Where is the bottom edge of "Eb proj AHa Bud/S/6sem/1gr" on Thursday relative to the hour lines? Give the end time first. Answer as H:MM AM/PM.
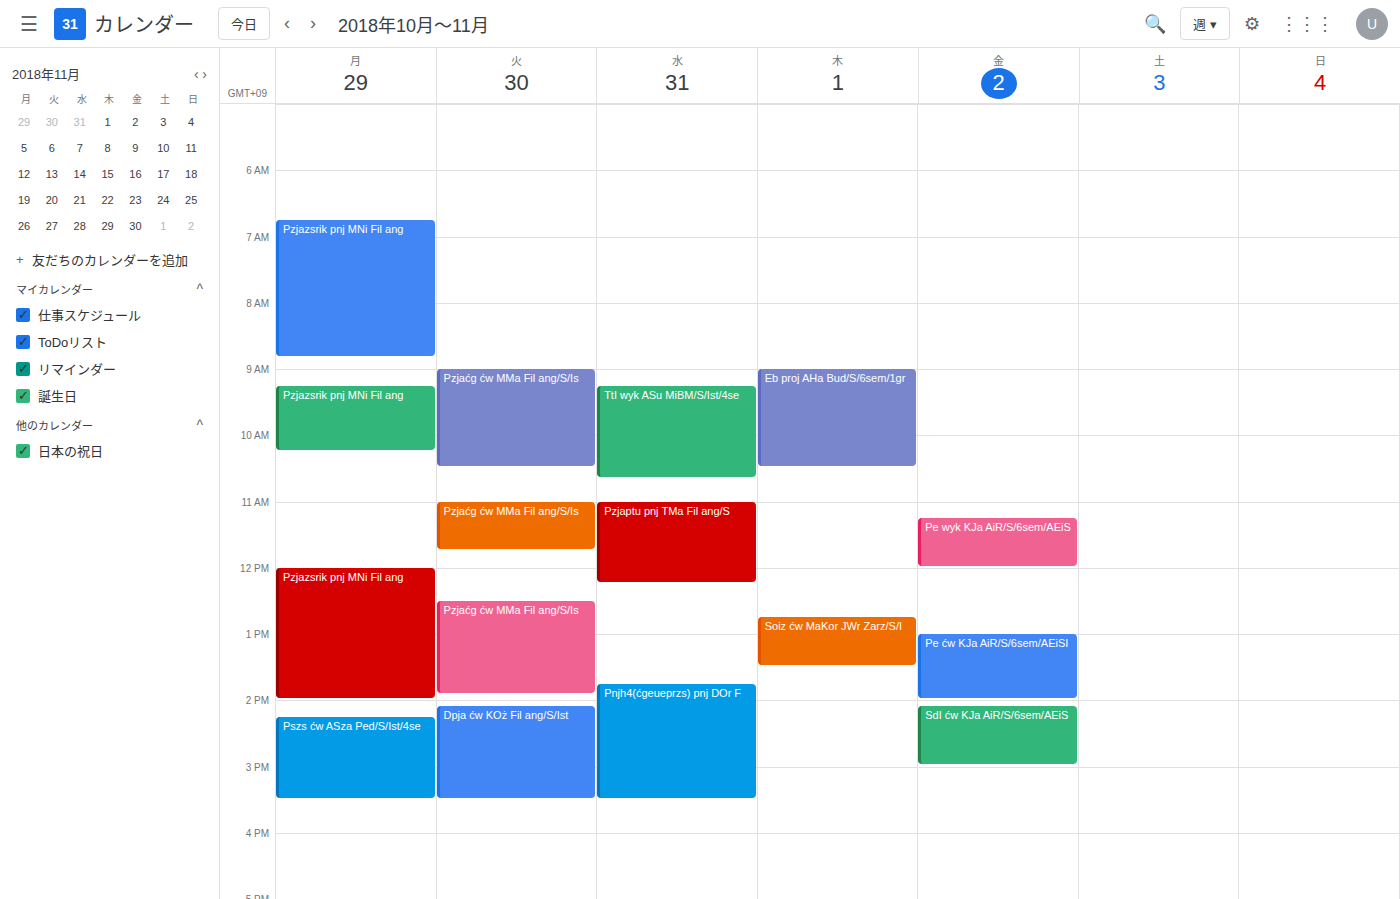
10:30 AM -- halfway between the 10 AM and 11 AM lines.